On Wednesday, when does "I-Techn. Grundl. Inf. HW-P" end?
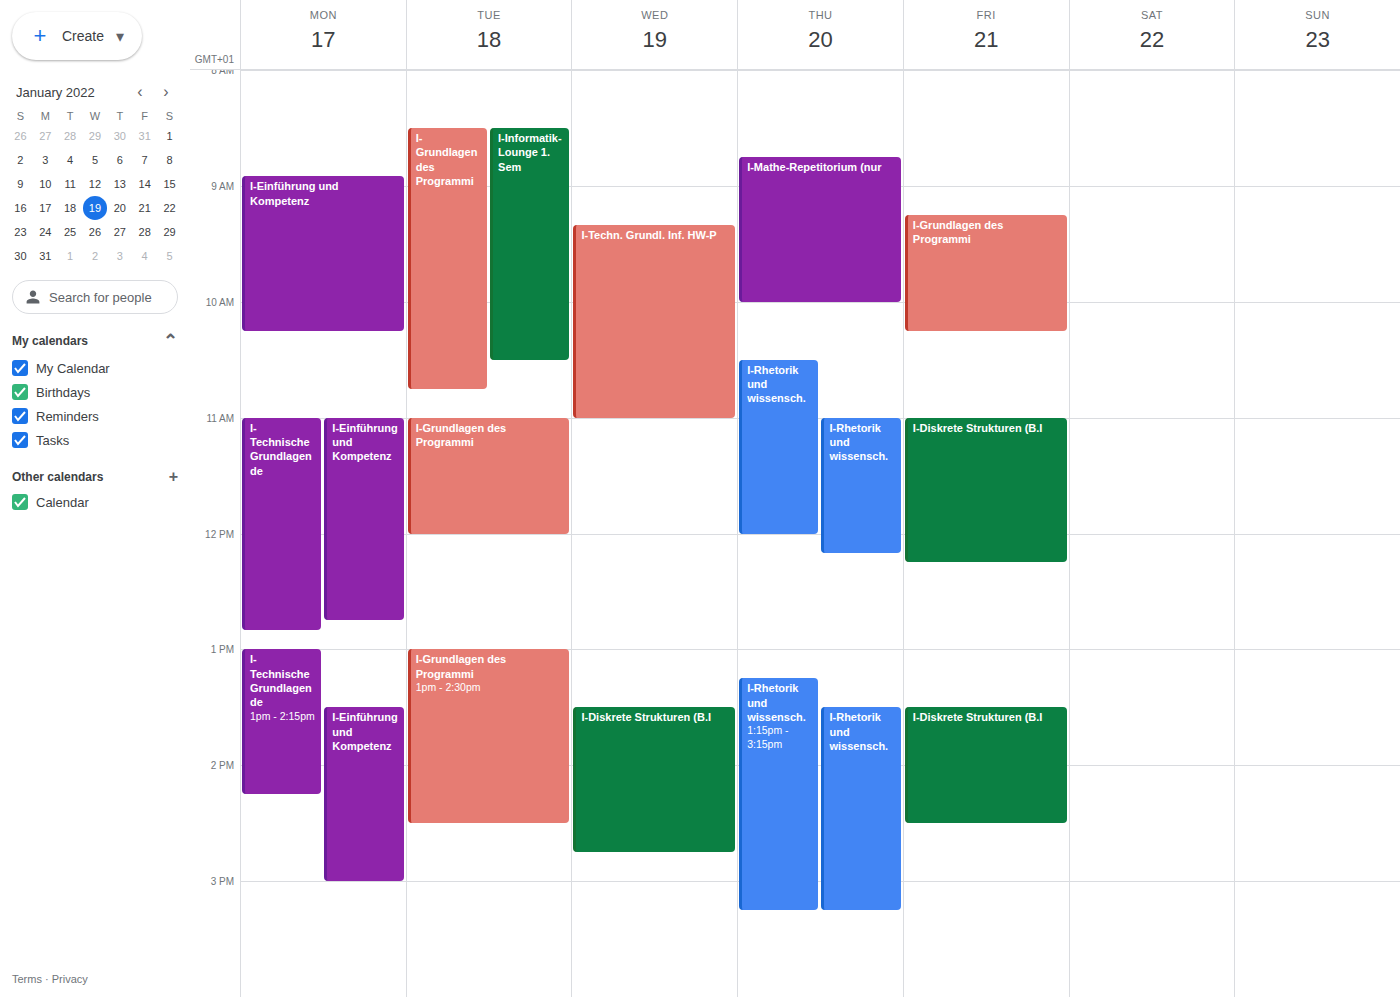
11:00